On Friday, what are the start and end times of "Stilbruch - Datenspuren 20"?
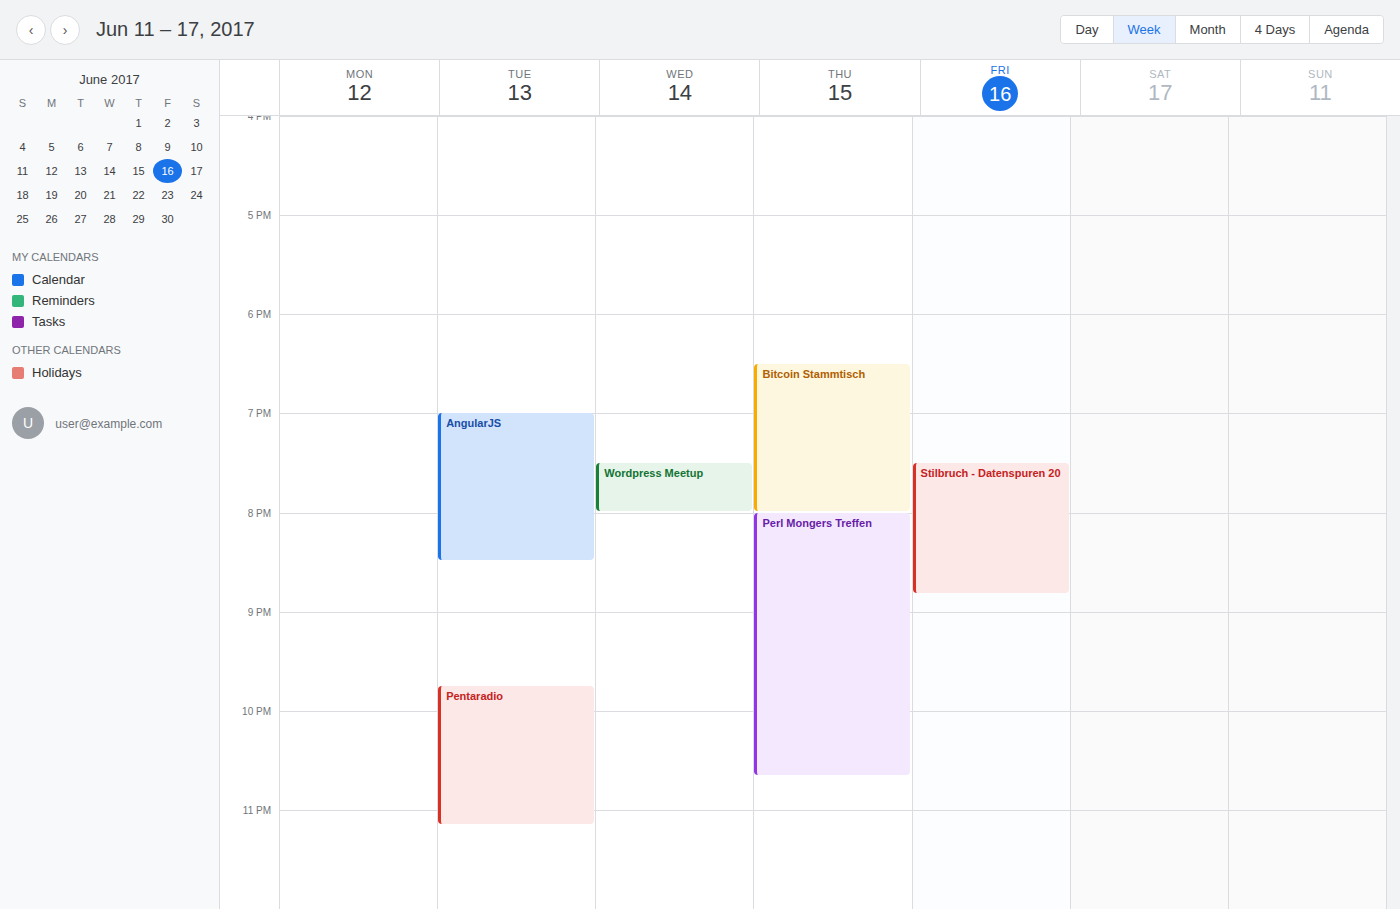
7:30 PM to 8:50 PM